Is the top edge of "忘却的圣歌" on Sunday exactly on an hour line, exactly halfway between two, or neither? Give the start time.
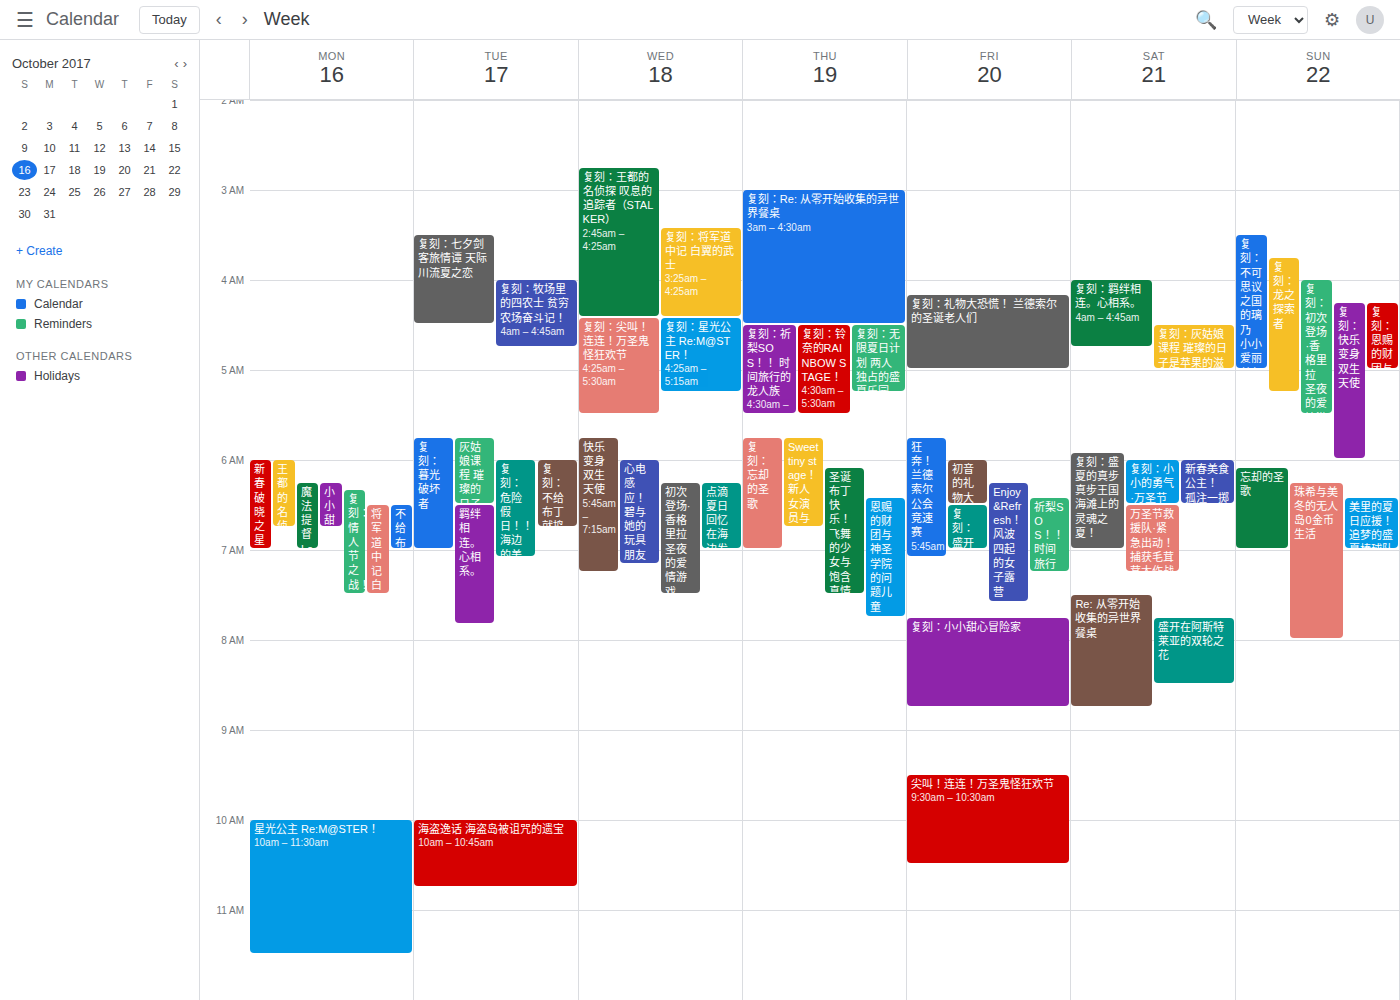
6:05 AM -- neither: 5 minutes below the 6 AM line and 55 minutes above the 7 AM line.